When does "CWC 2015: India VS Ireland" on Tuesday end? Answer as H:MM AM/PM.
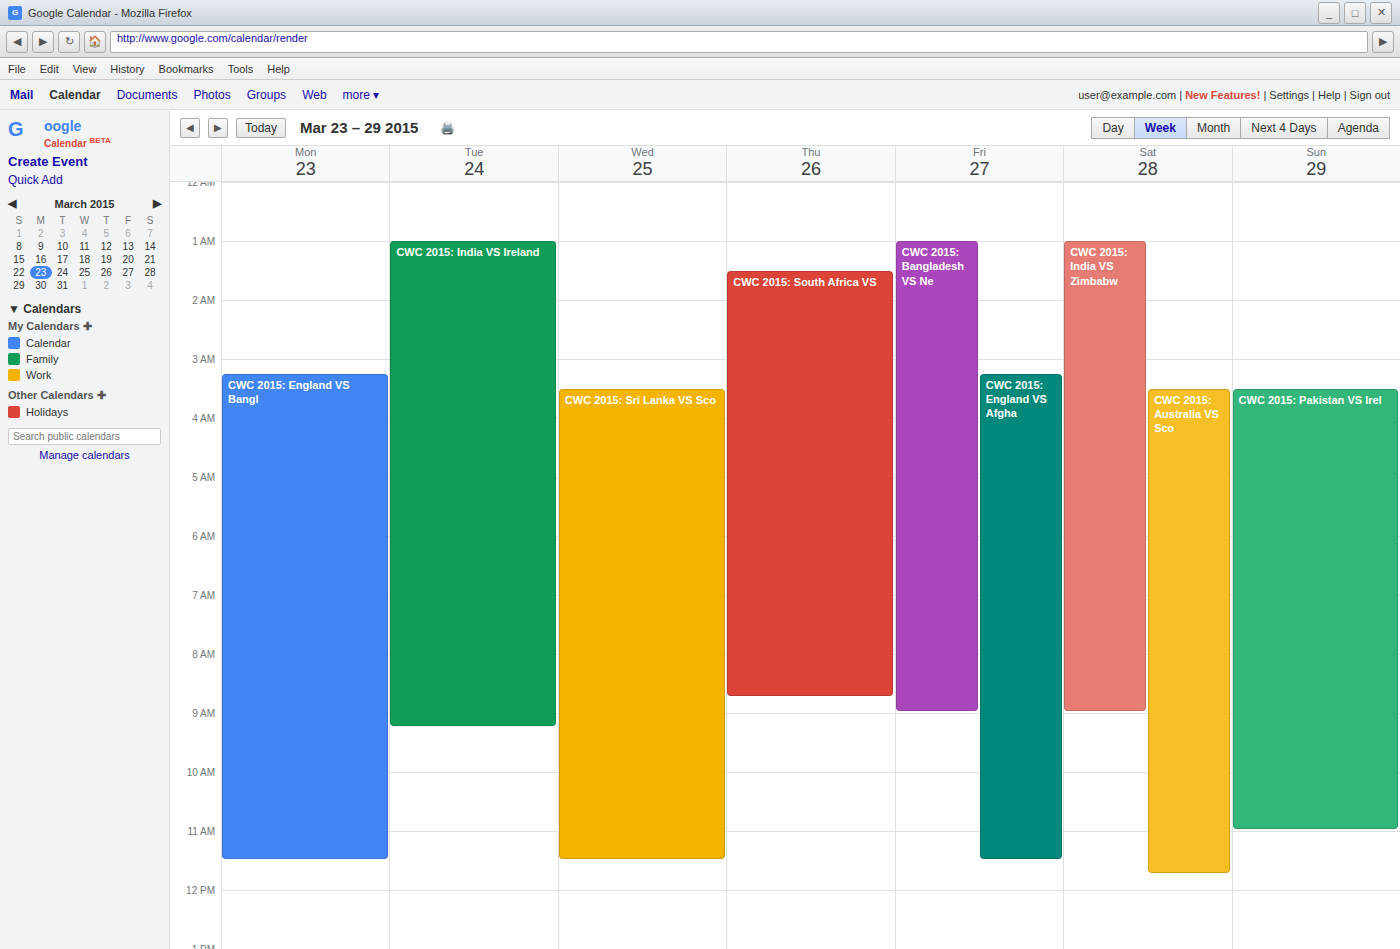
9:15 AM